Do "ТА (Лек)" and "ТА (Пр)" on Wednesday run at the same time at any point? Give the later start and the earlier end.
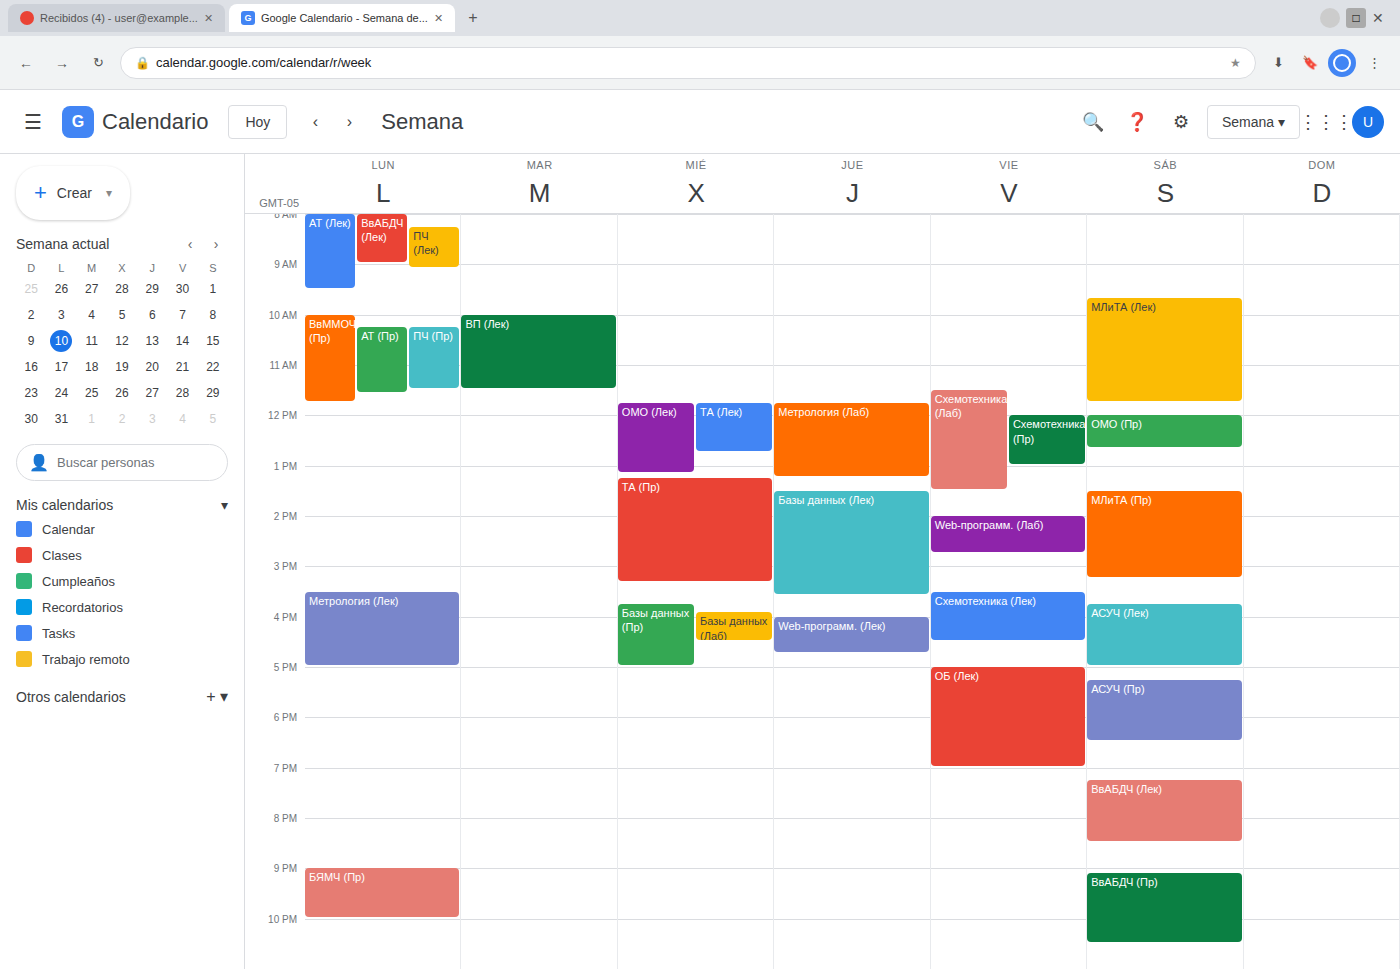
"ТА (Лек)" ends at 12:45 PM and "ТА (Пр)" starts at 1:15 PM -- no overlap.